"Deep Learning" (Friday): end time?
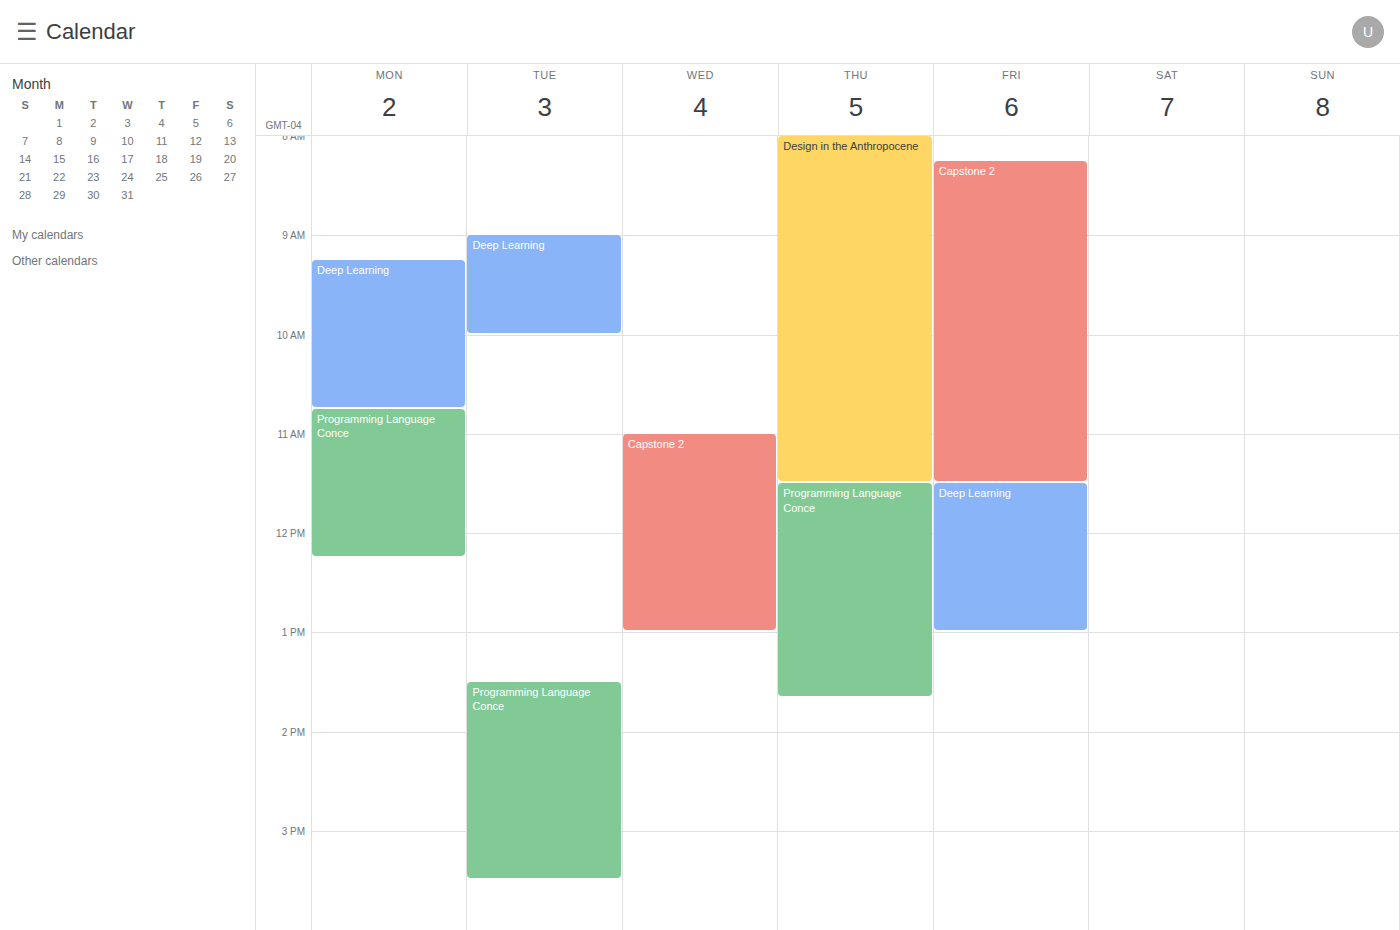
1:00 PM